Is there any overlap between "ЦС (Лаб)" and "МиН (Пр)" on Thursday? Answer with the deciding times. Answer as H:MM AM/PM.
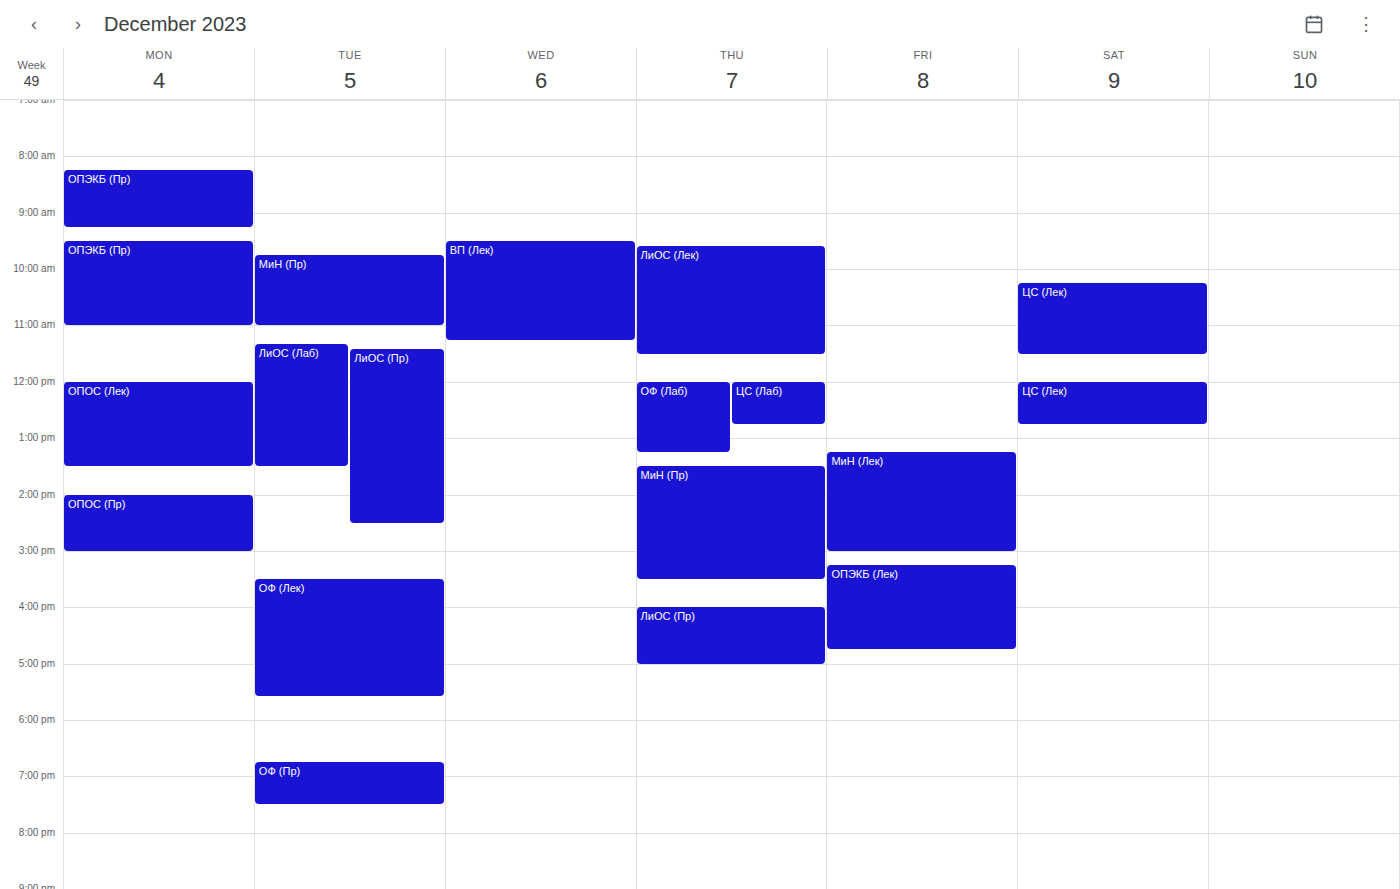
"ЦС (Лаб)" ends at 12:45 PM and "МиН (Пр)" starts at 1:30 PM -- no overlap.